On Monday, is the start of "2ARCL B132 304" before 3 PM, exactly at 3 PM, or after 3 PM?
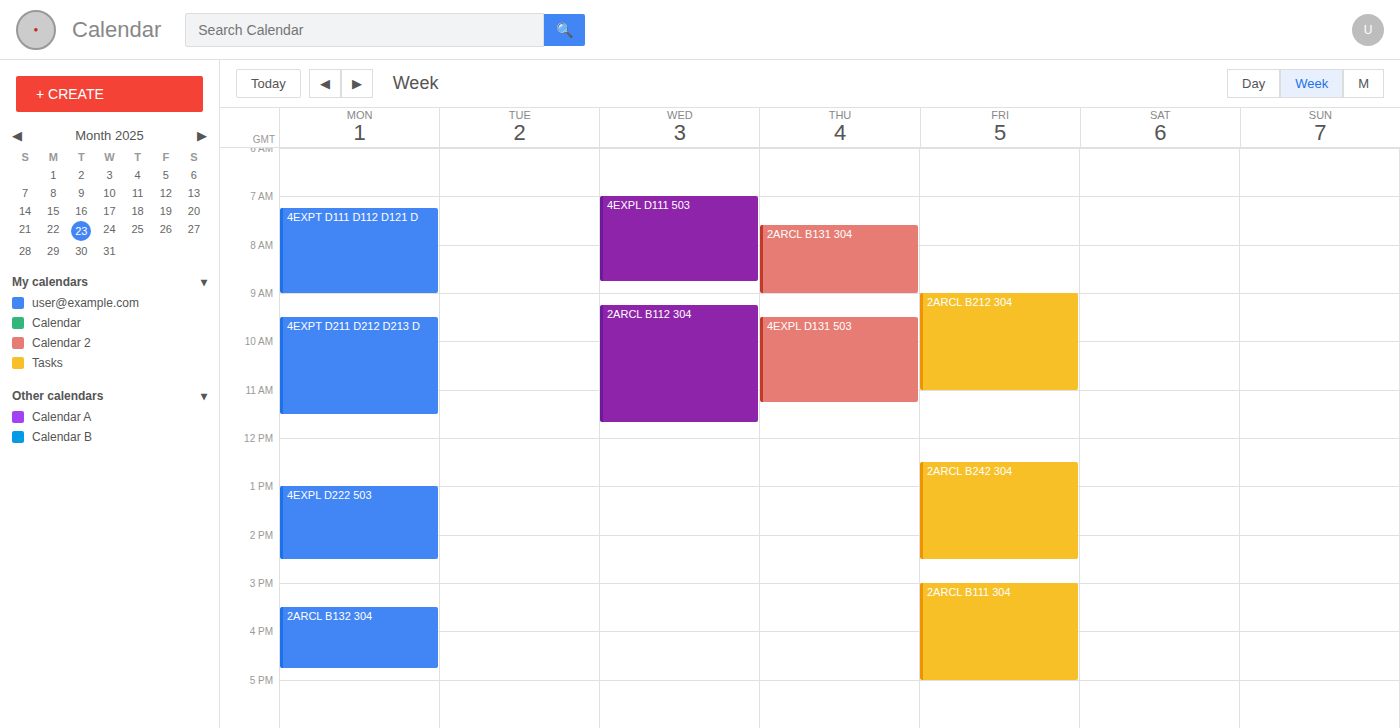
3:30 PM -- after 3 PM, 30 minutes below the 3 PM line.